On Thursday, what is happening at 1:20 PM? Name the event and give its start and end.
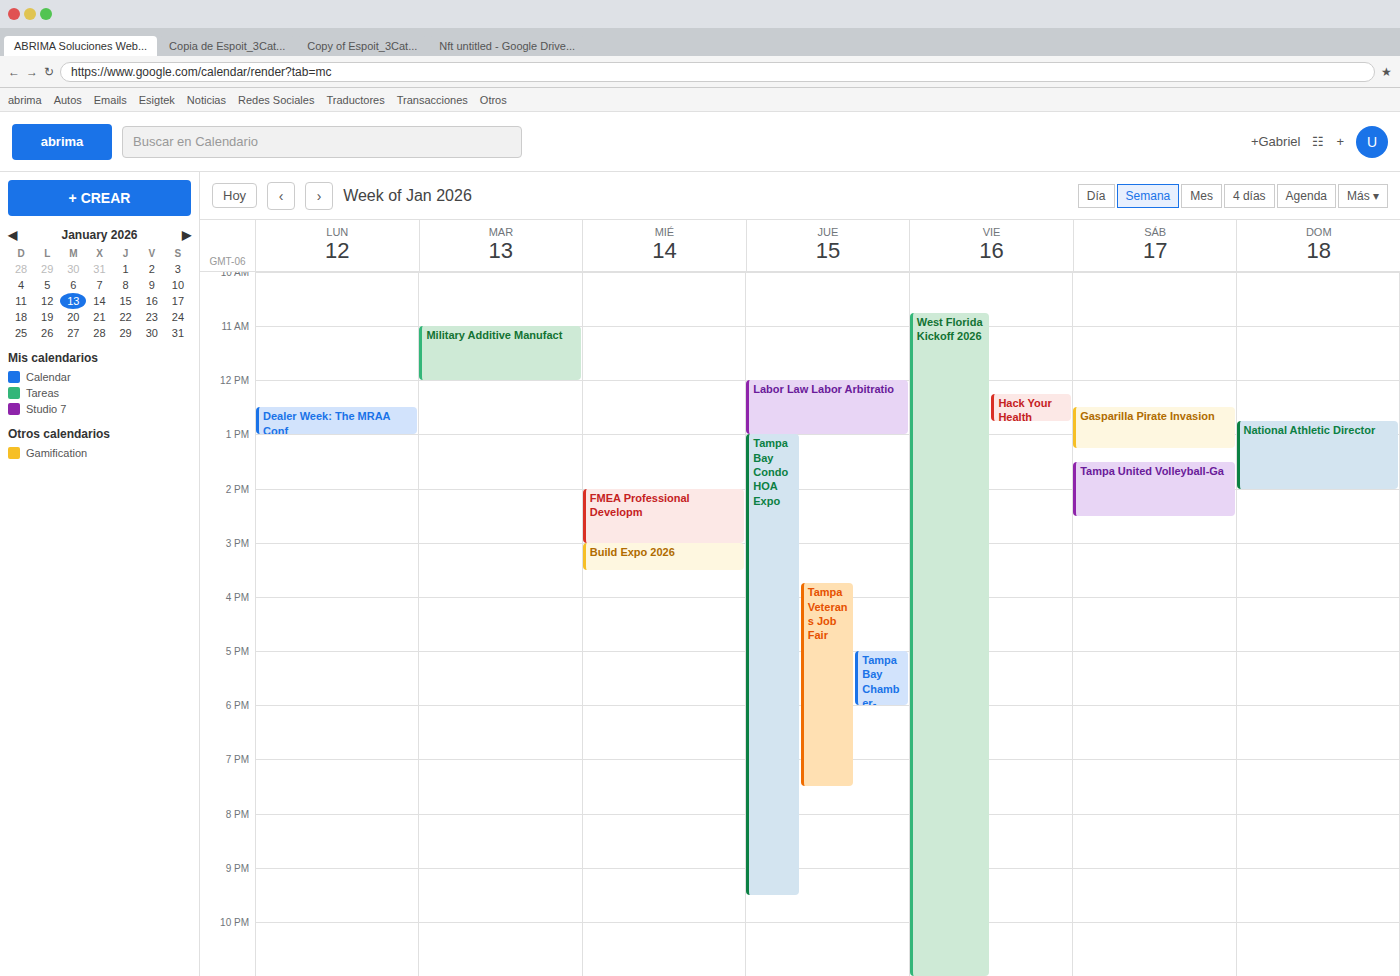
"Tampa Bay Condo HOA Expo", 1:00 PM to 9:30 PM